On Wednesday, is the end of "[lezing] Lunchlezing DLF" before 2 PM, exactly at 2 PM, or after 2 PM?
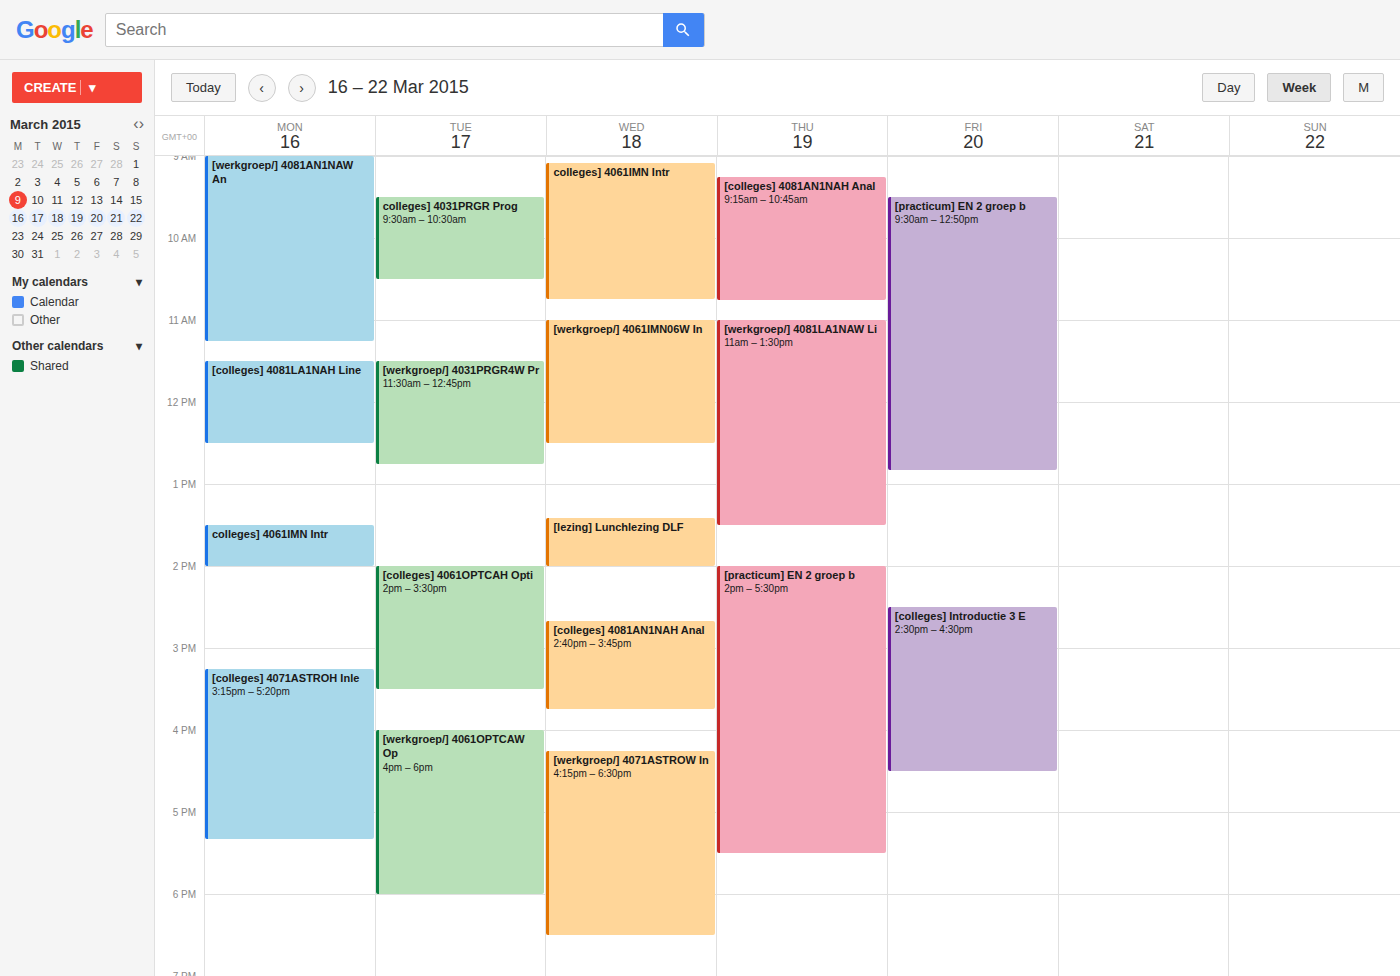
2:00 PM -- exactly at 2 PM, on the 2 PM line.